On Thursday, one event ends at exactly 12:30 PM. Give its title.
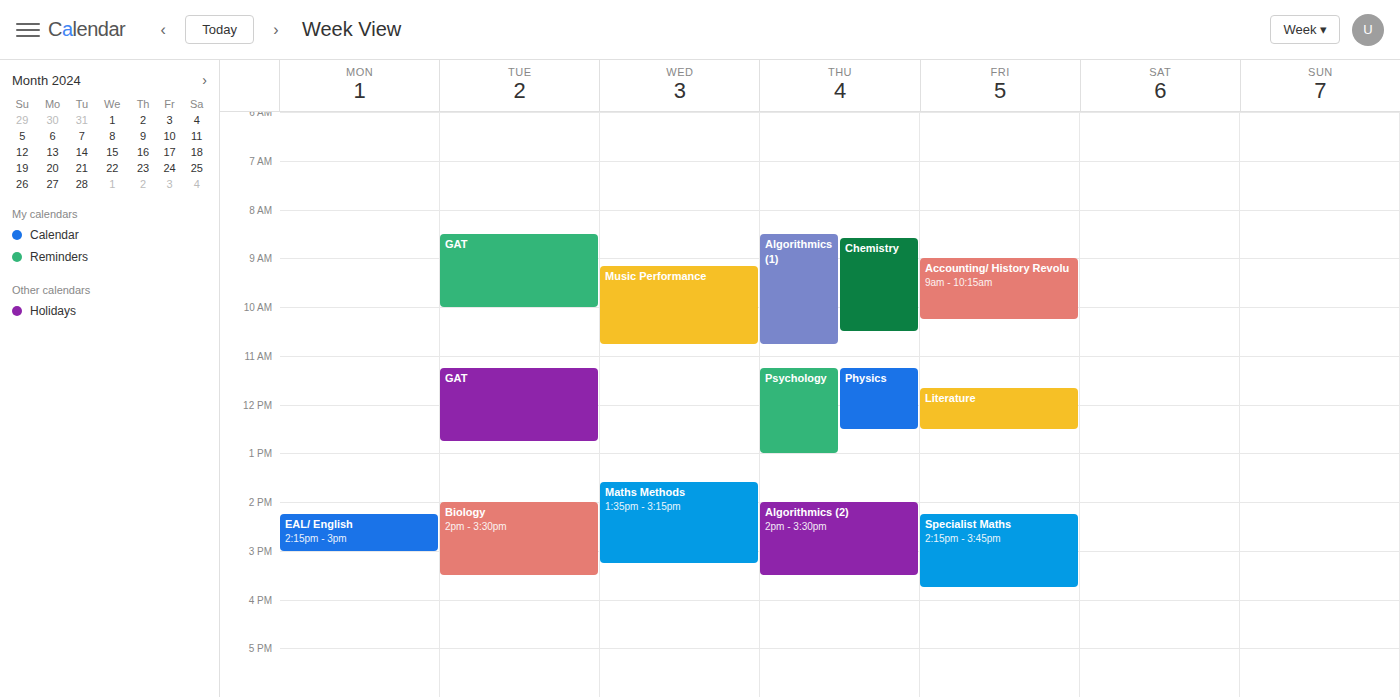
"Physics"